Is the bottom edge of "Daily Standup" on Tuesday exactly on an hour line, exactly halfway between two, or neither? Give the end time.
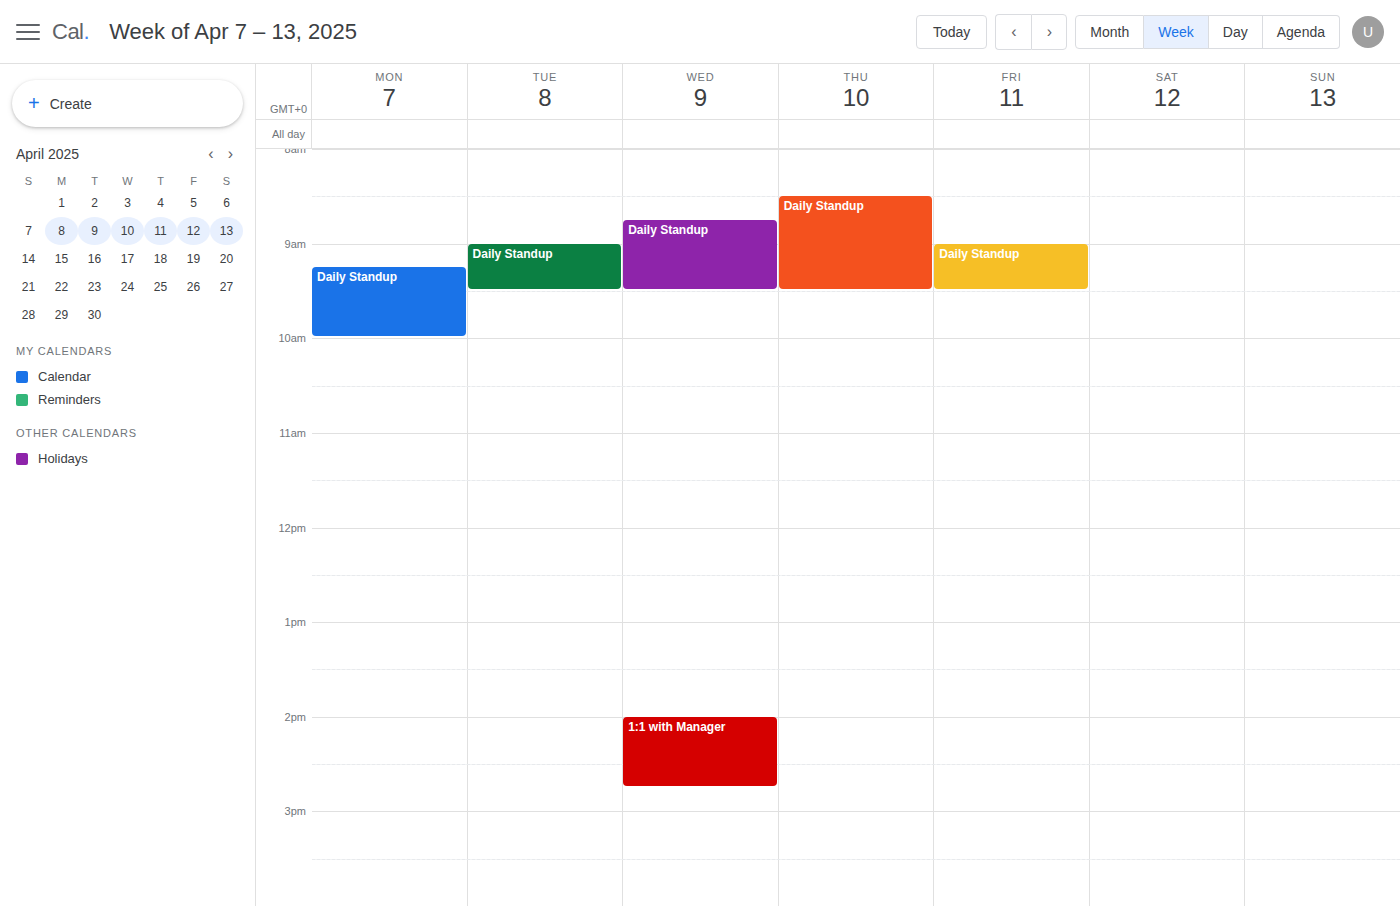
9:30 AM -- halfway between the 9 AM and 10 AM lines.